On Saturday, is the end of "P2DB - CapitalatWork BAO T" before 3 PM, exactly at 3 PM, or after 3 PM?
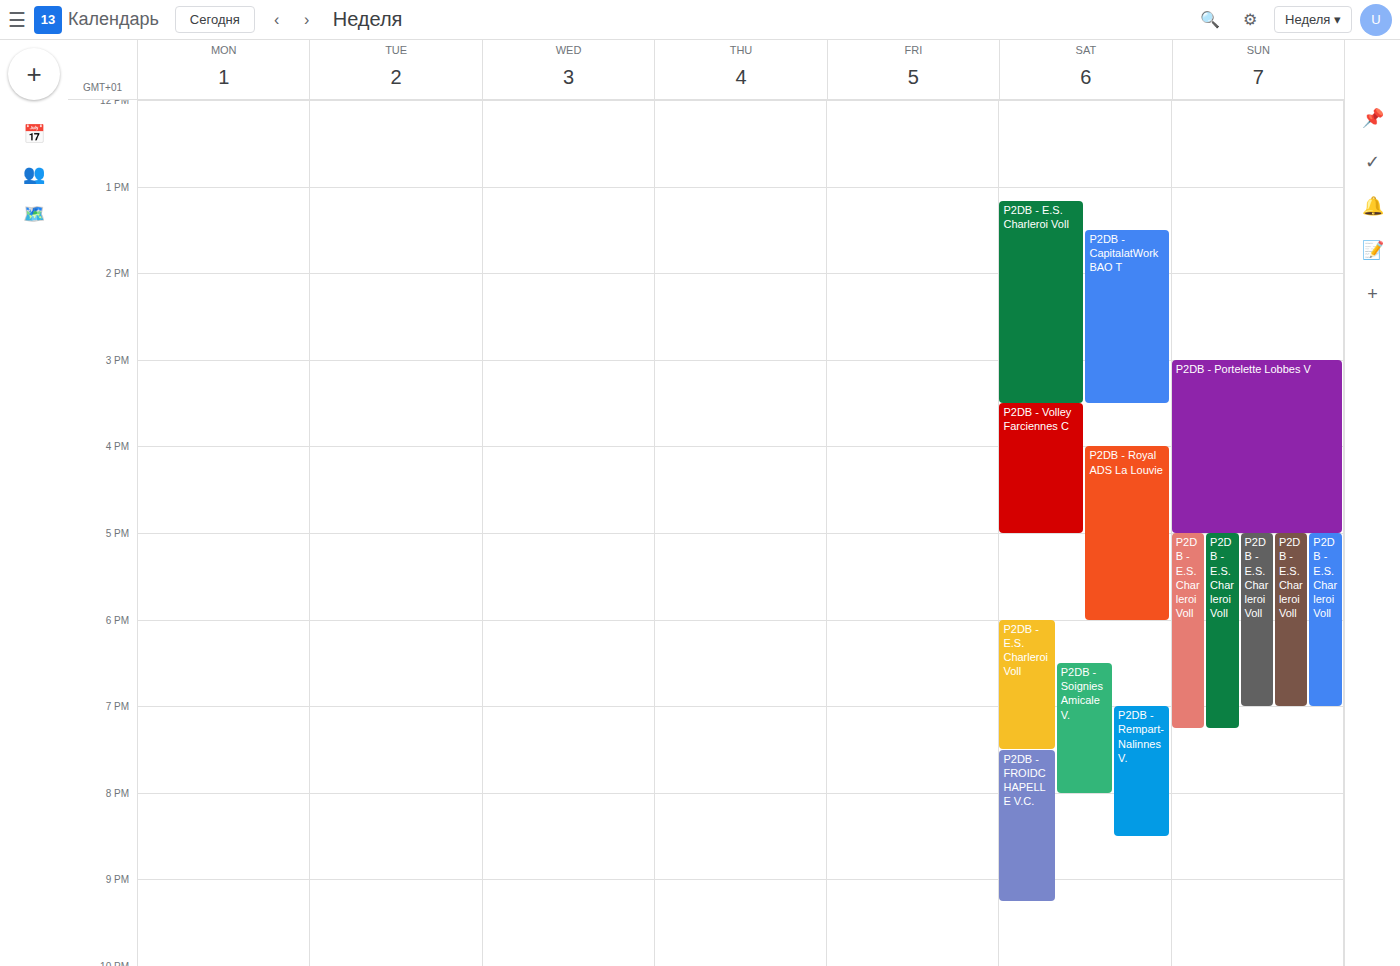
3:30 PM -- after 3 PM, 30 minutes below the 3 PM line.